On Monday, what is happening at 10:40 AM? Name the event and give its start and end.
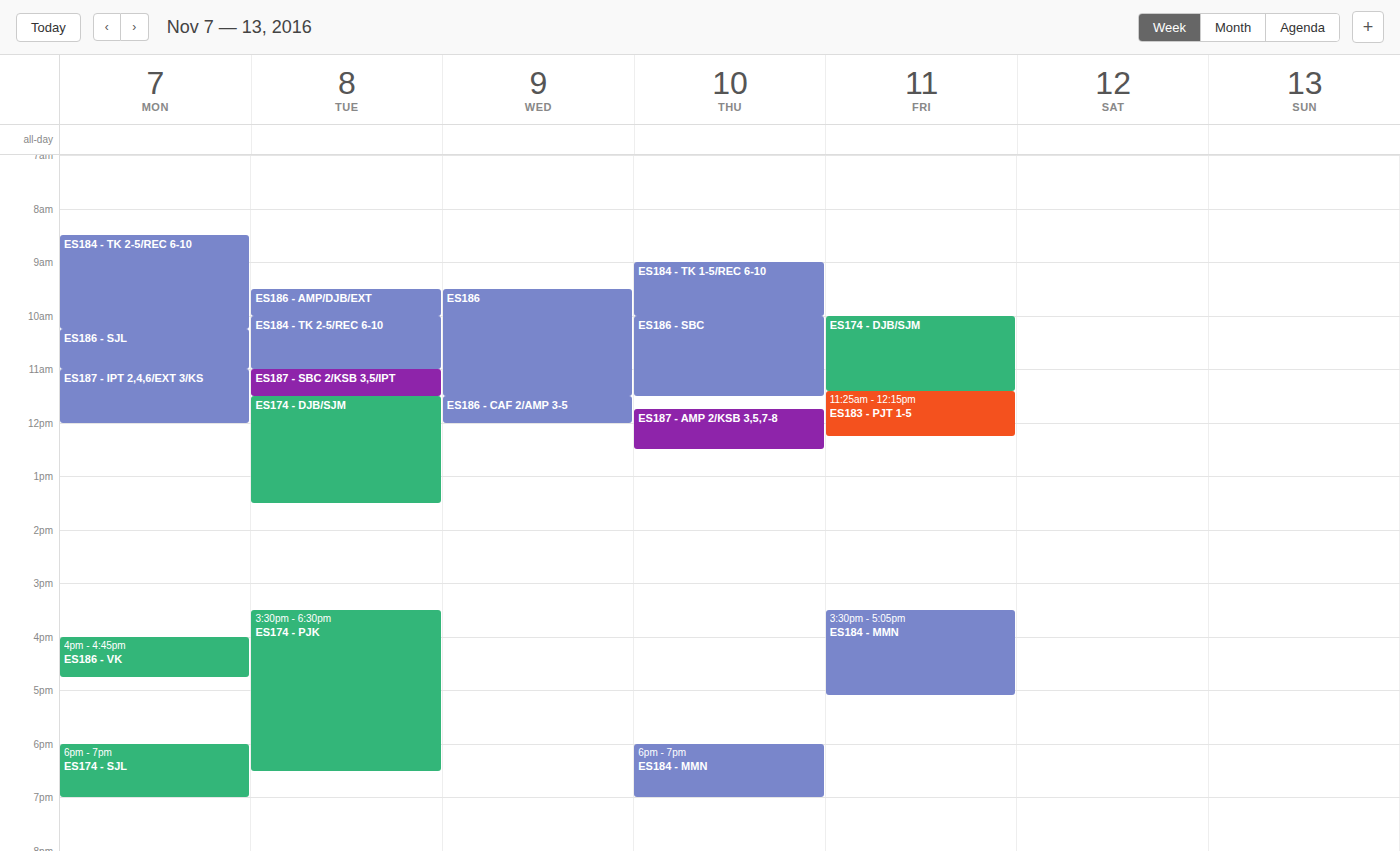
"ES186 - SJL", 10:15 AM to 11:00 AM